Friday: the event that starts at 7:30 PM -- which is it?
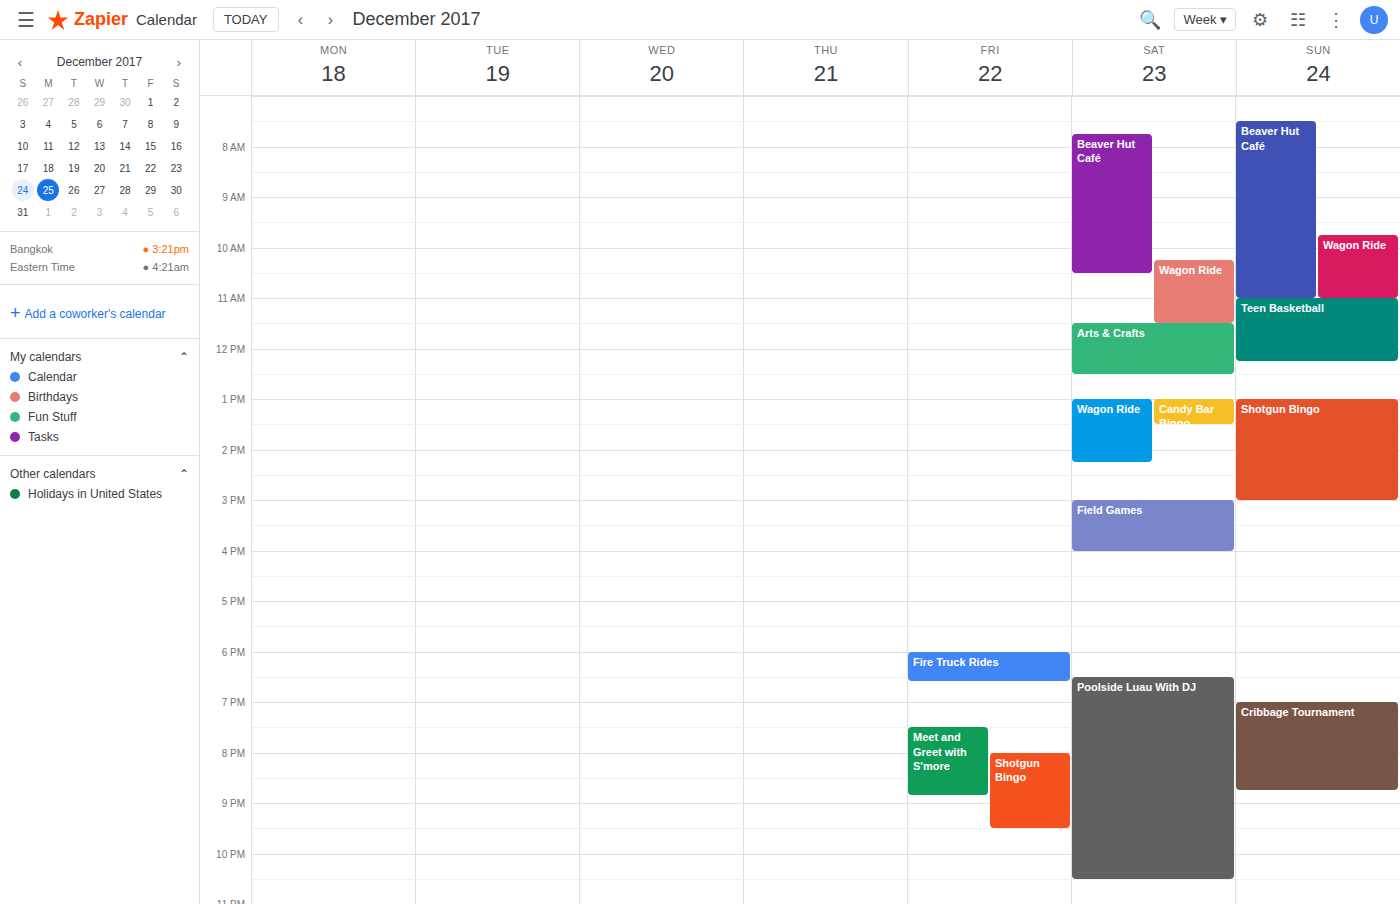
"Meet and Greet with S'more"